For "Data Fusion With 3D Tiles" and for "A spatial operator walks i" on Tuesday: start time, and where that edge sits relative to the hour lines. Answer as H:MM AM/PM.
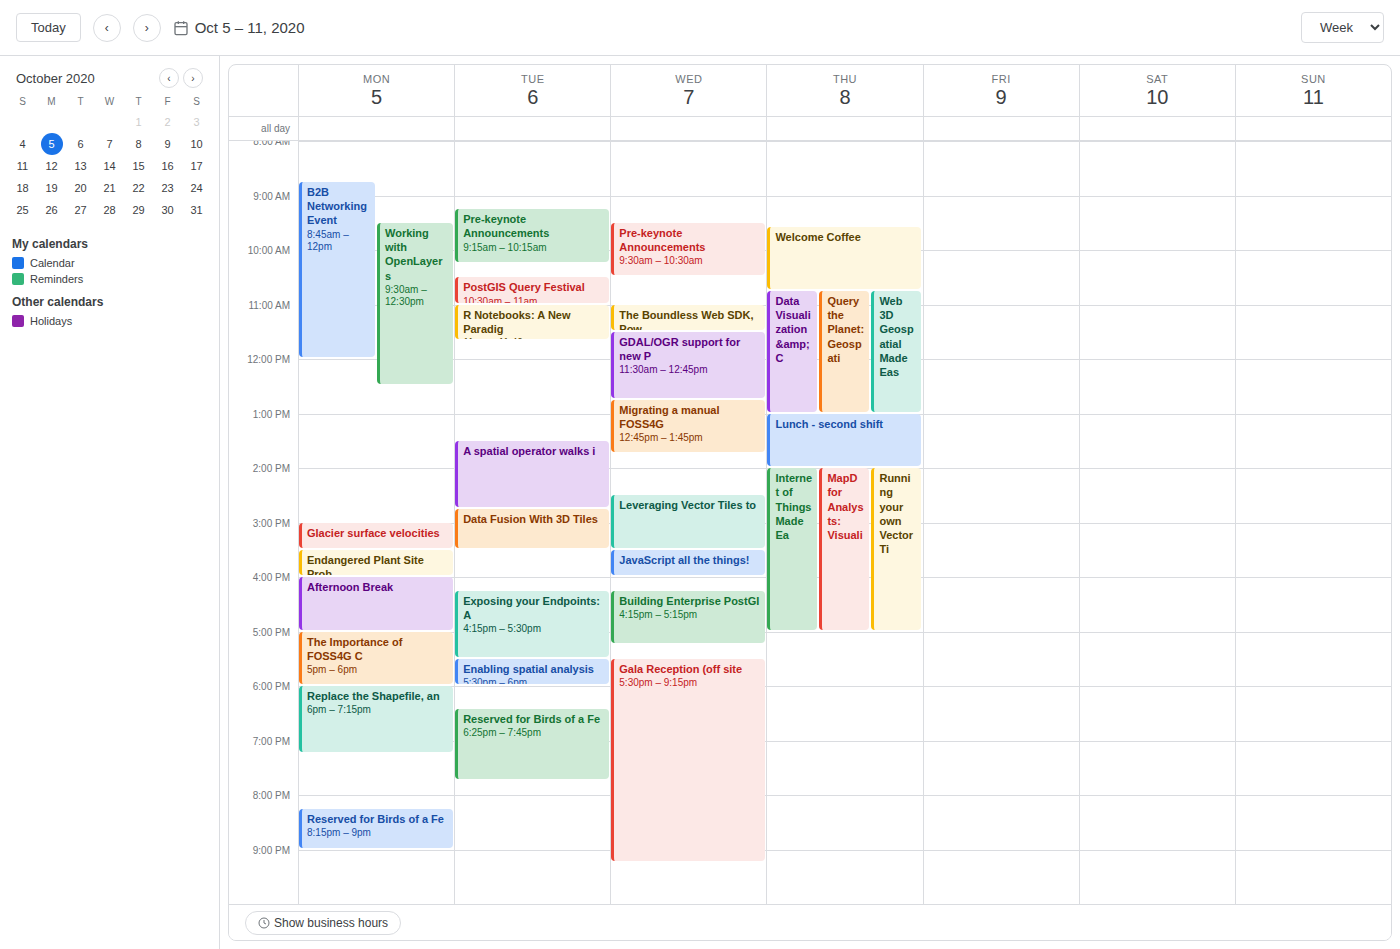
"Data Fusion With 3D Tiles": 2:45 PM, neither: three quarters of the way from the 2 PM line to the 3 PM line. "A spatial operator walks i": 1:30 PM, halfway between the 1 PM and 2 PM lines.